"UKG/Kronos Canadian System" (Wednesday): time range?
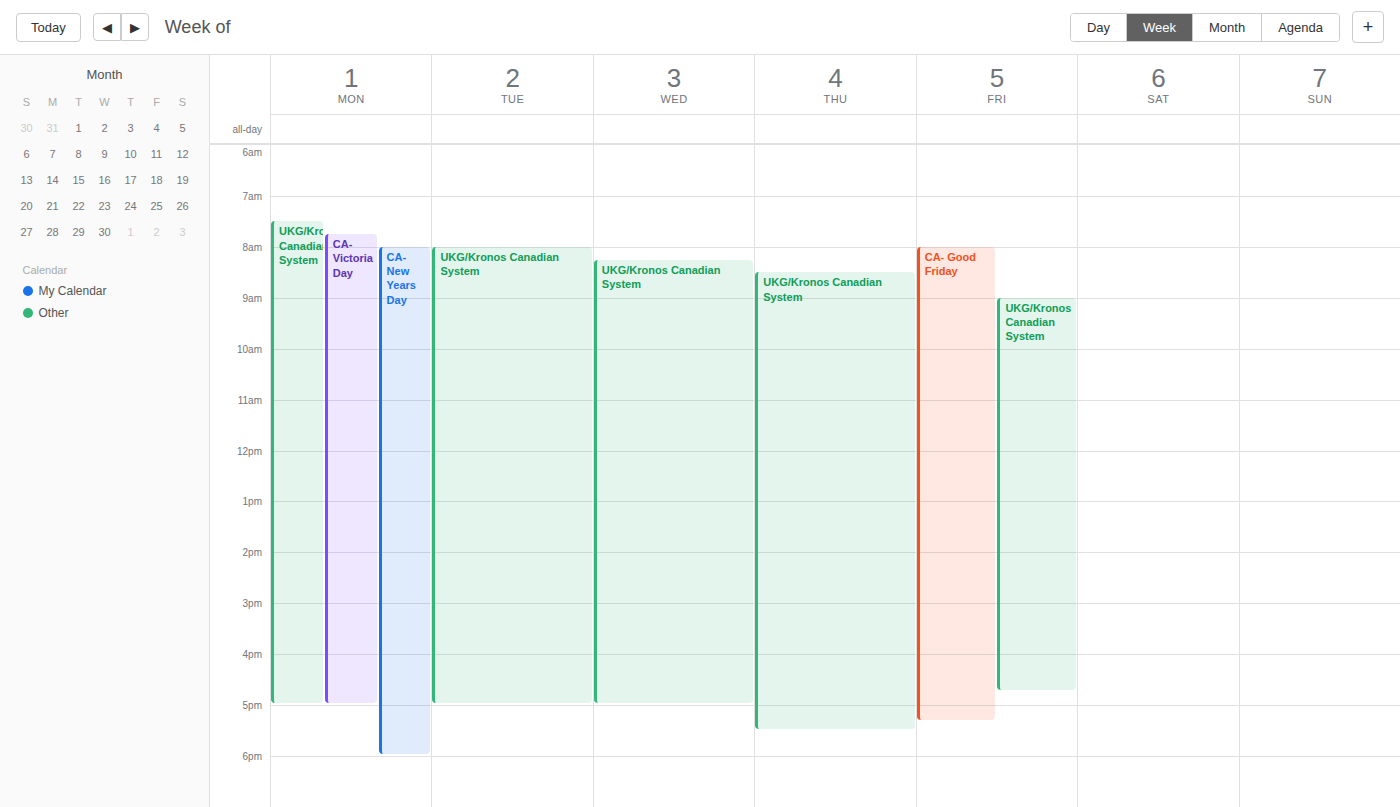
8:15 AM to 5:00 PM